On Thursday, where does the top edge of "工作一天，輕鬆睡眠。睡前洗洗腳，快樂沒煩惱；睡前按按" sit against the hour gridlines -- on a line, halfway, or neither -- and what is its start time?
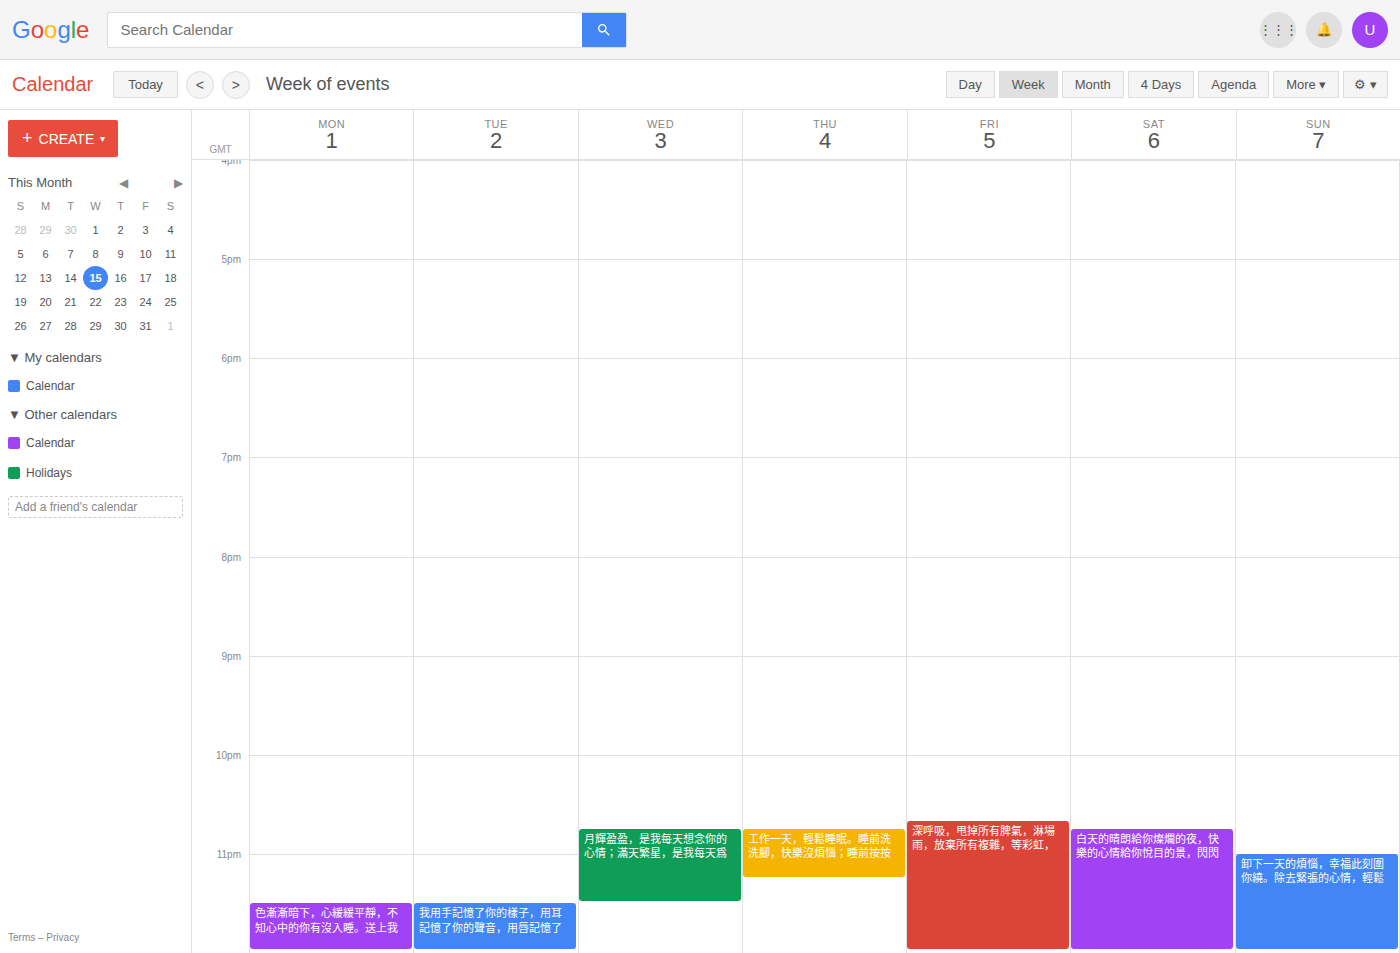
10:45 PM -- neither: three quarters of the way from the 10 PM line to the 11 PM line.